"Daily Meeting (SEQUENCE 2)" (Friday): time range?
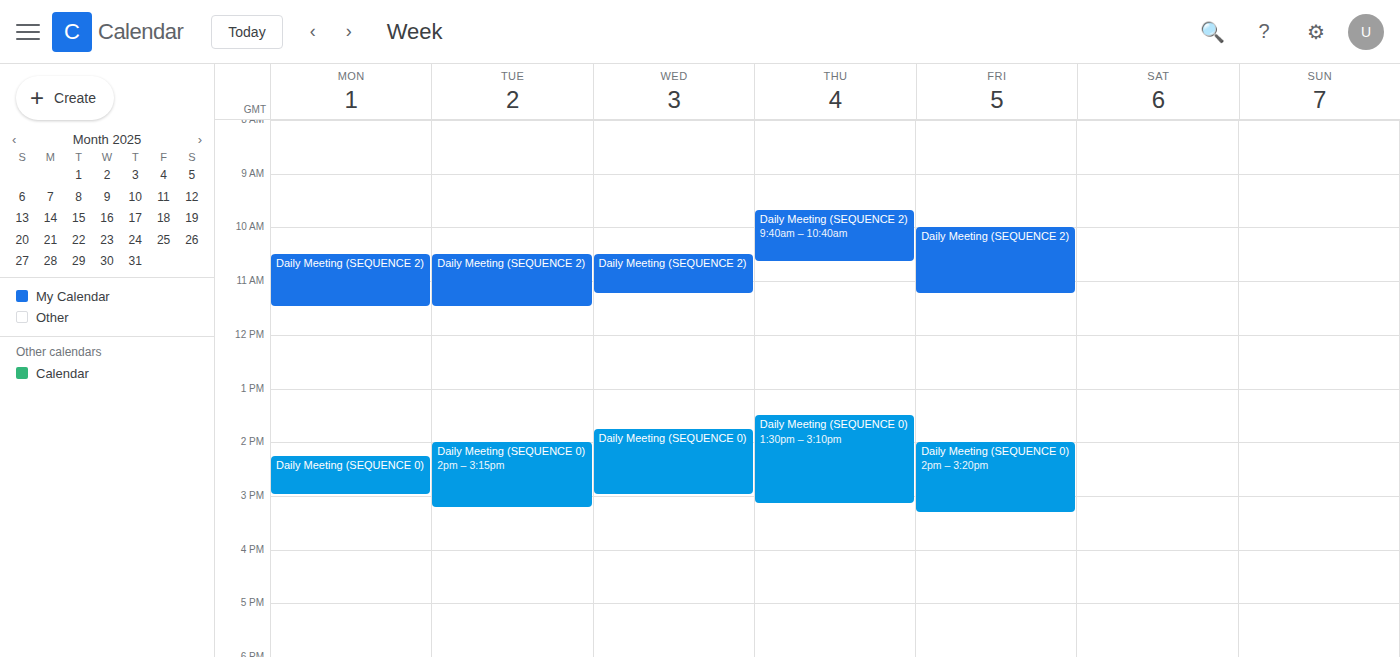
10:00 AM to 11:15 AM